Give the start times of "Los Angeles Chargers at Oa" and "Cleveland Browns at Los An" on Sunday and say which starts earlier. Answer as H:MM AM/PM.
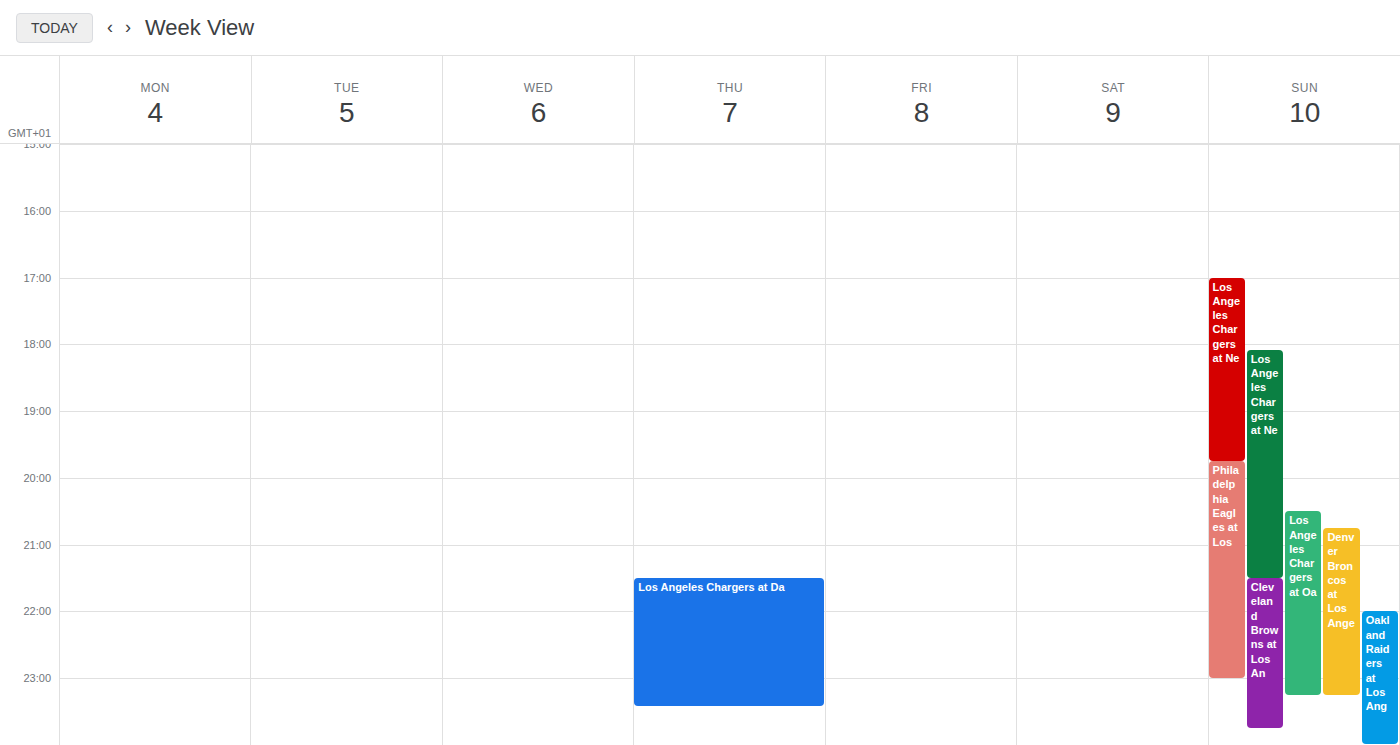
"Los Angeles Chargers at Oa" 8:30 PM; "Cleveland Browns at Los An" 9:30 PM.